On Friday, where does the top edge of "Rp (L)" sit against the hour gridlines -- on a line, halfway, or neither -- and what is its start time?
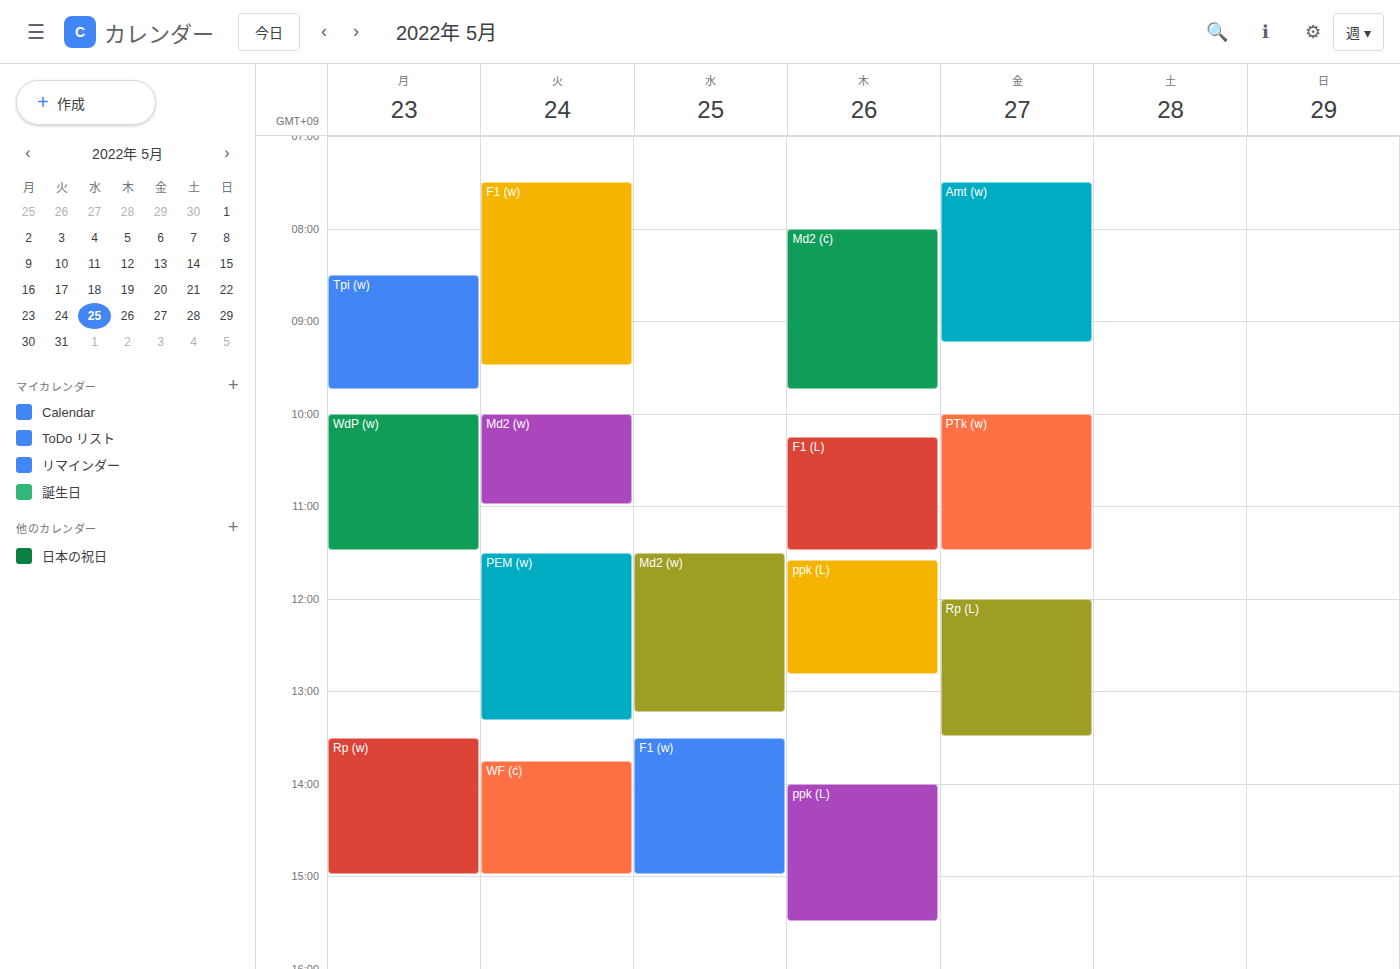
12:00 PM -- exactly on the 12 PM line.